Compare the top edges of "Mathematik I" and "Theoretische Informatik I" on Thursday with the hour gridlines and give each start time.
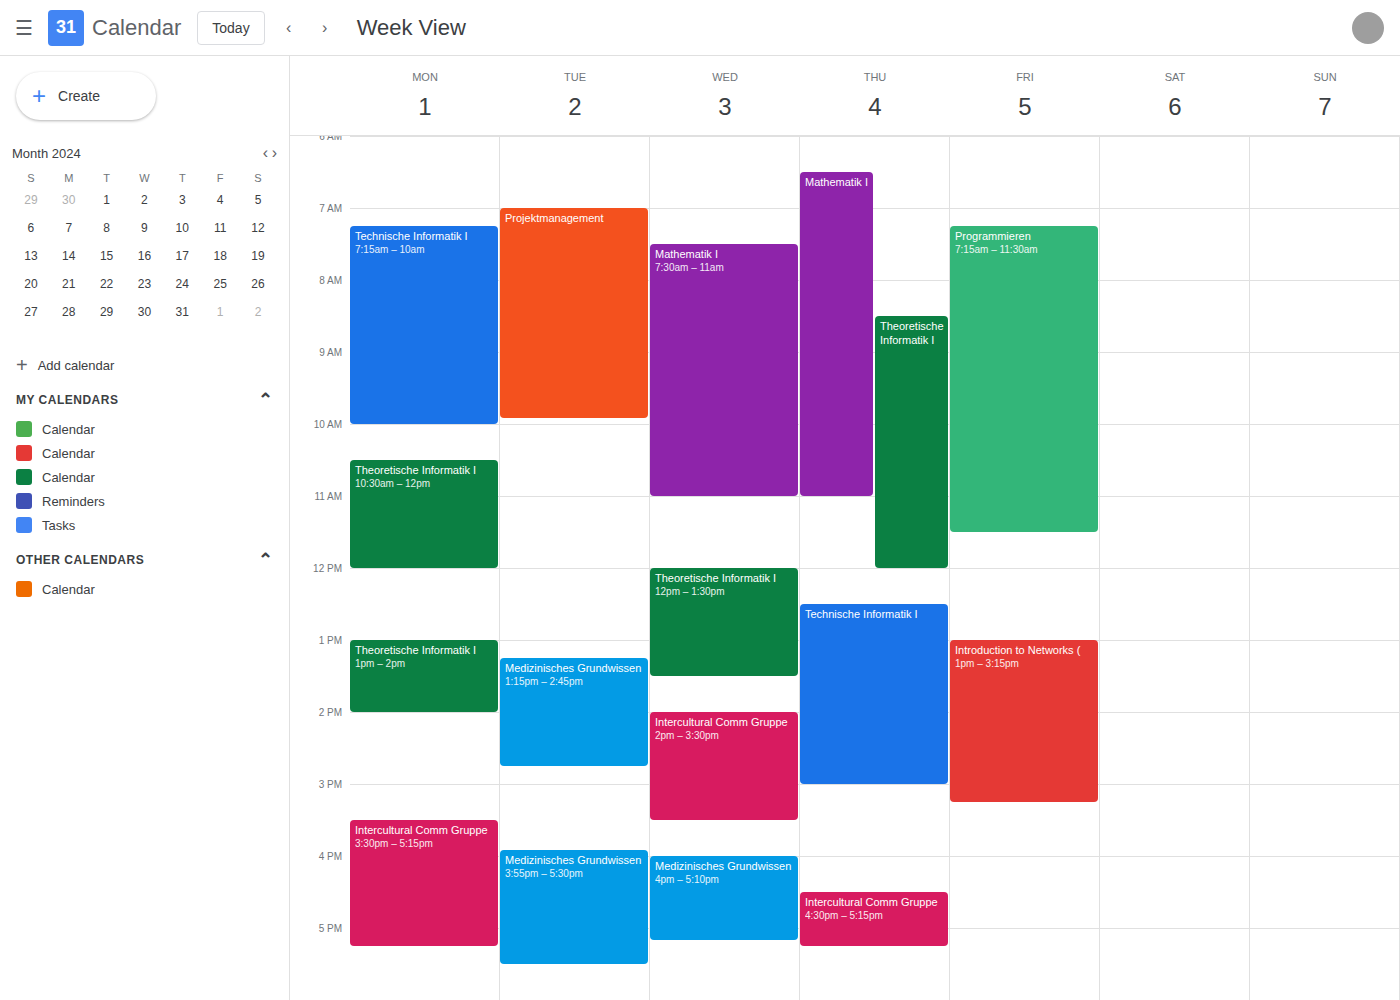
"Mathematik I": 6:30 AM, halfway between the 6 AM and 7 AM lines. "Theoretische Informatik I": 8:30 AM, halfway between the 8 AM and 9 AM lines.